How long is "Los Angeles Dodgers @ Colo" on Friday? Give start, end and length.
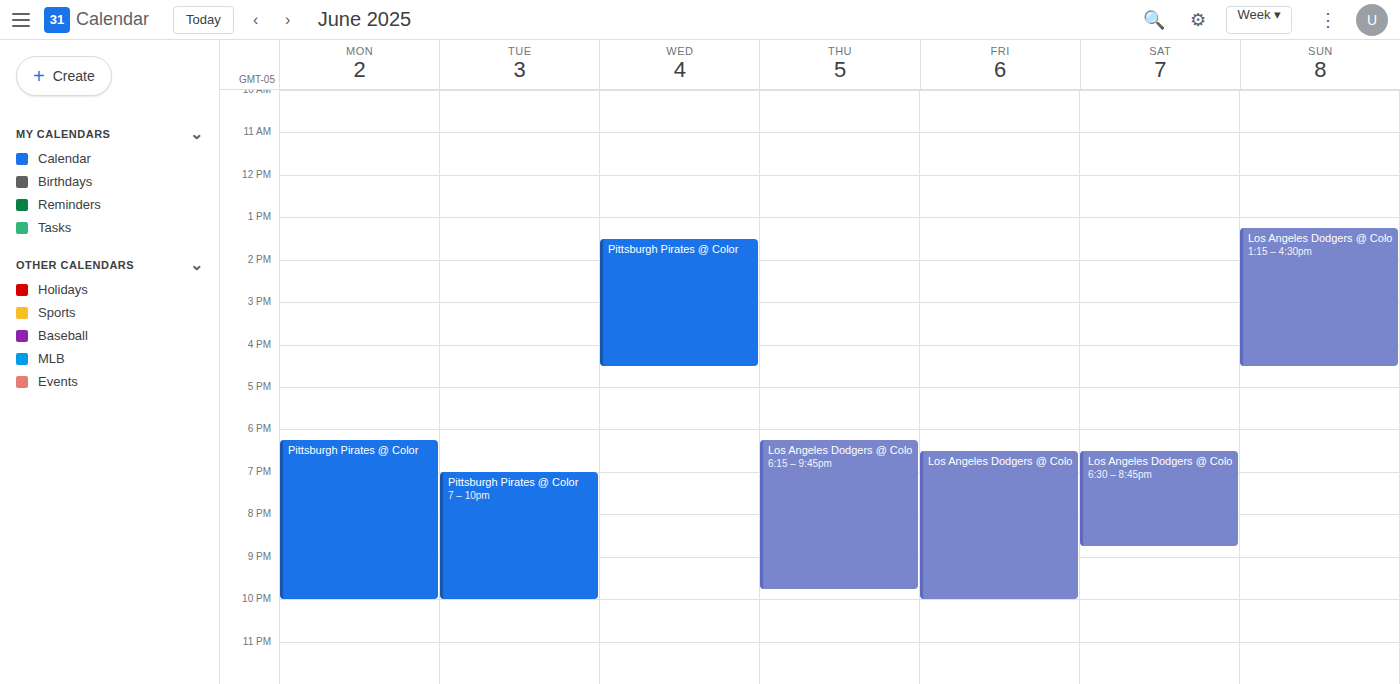
6:30 PM to 10:00 PM, 3 hours 30 minutes